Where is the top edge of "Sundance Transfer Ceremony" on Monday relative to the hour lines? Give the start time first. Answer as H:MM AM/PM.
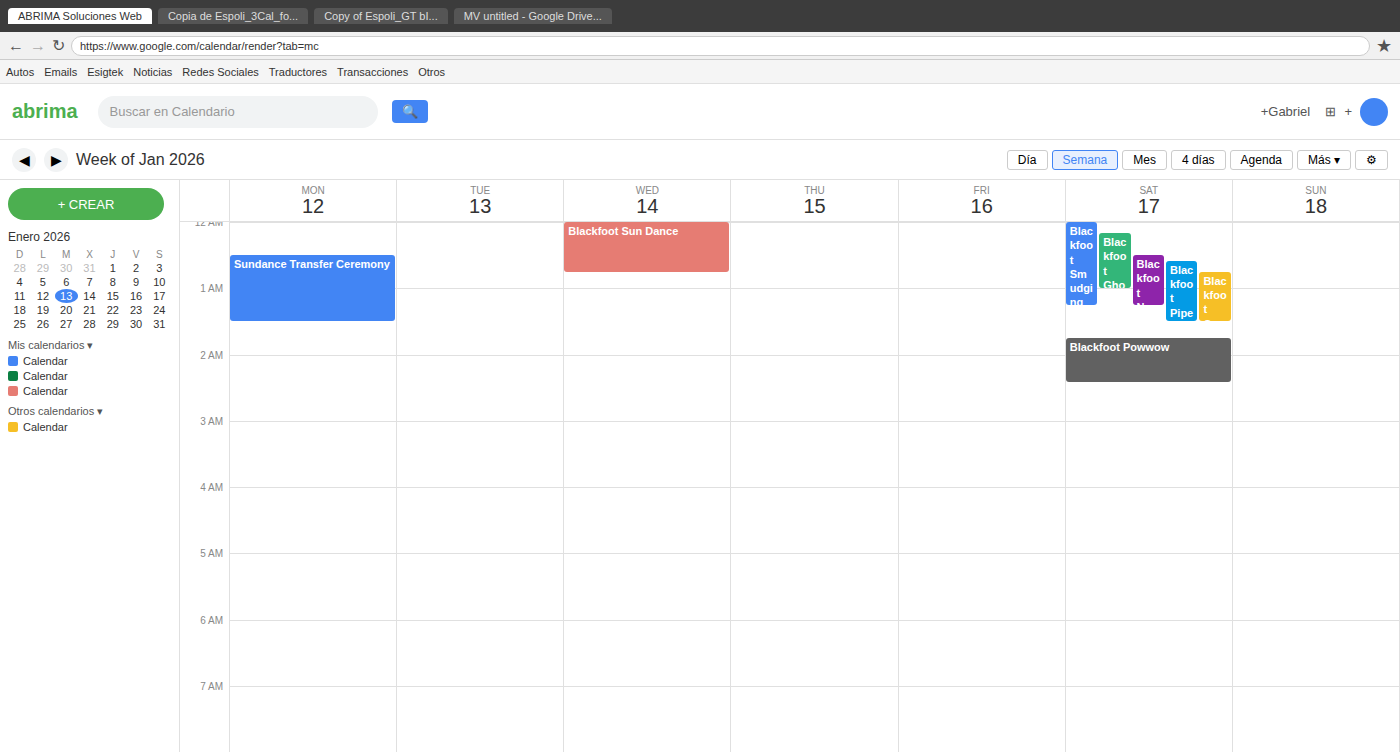
12:30 AM -- halfway between the 12 AM and 1 AM lines.